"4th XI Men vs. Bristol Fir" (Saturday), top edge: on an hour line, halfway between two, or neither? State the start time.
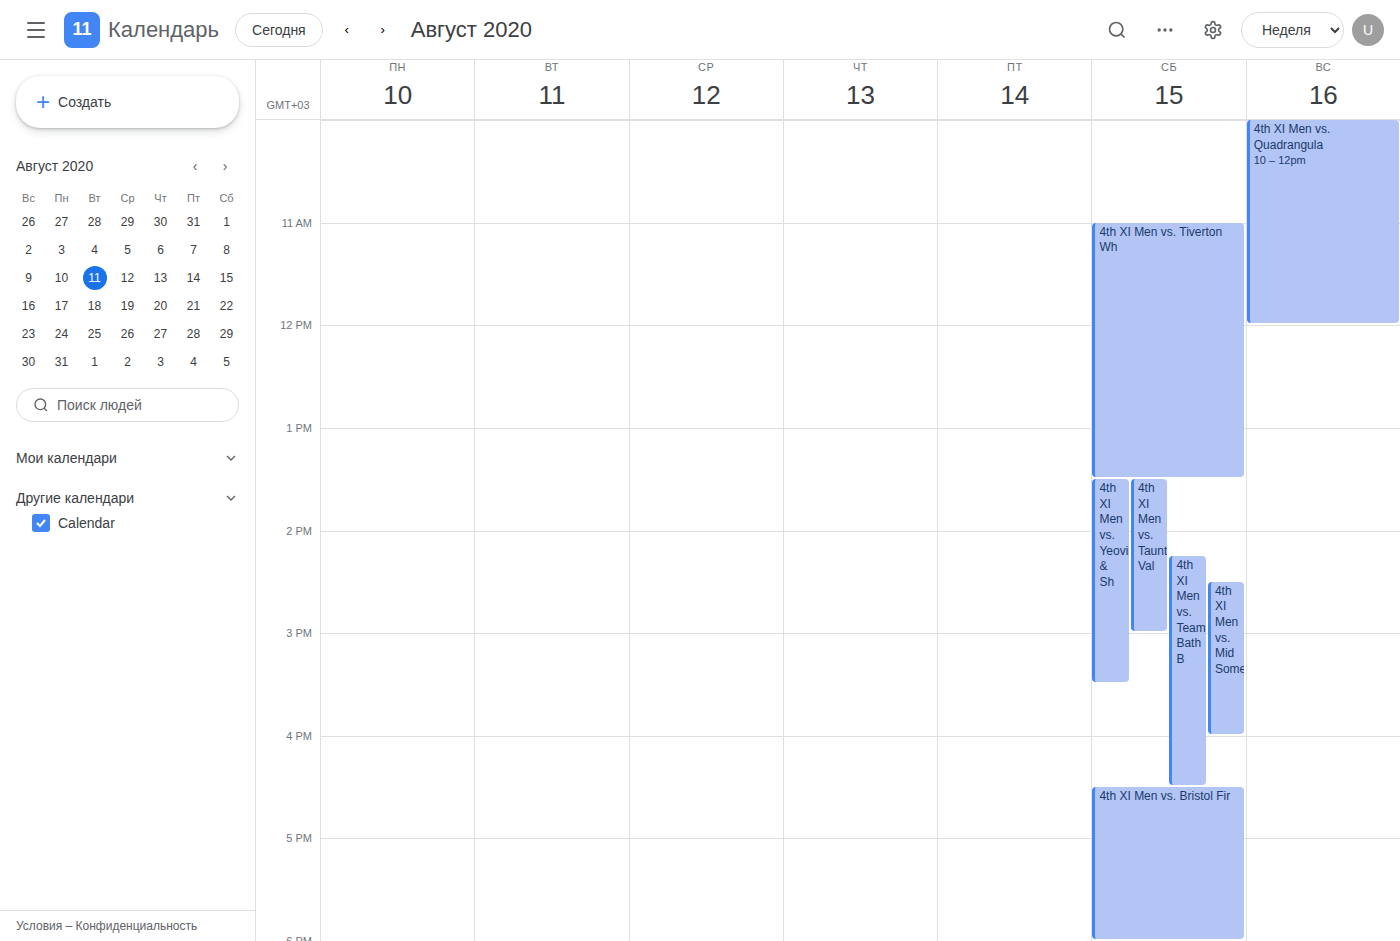
4:30 PM -- halfway between the 4 PM and 5 PM lines.